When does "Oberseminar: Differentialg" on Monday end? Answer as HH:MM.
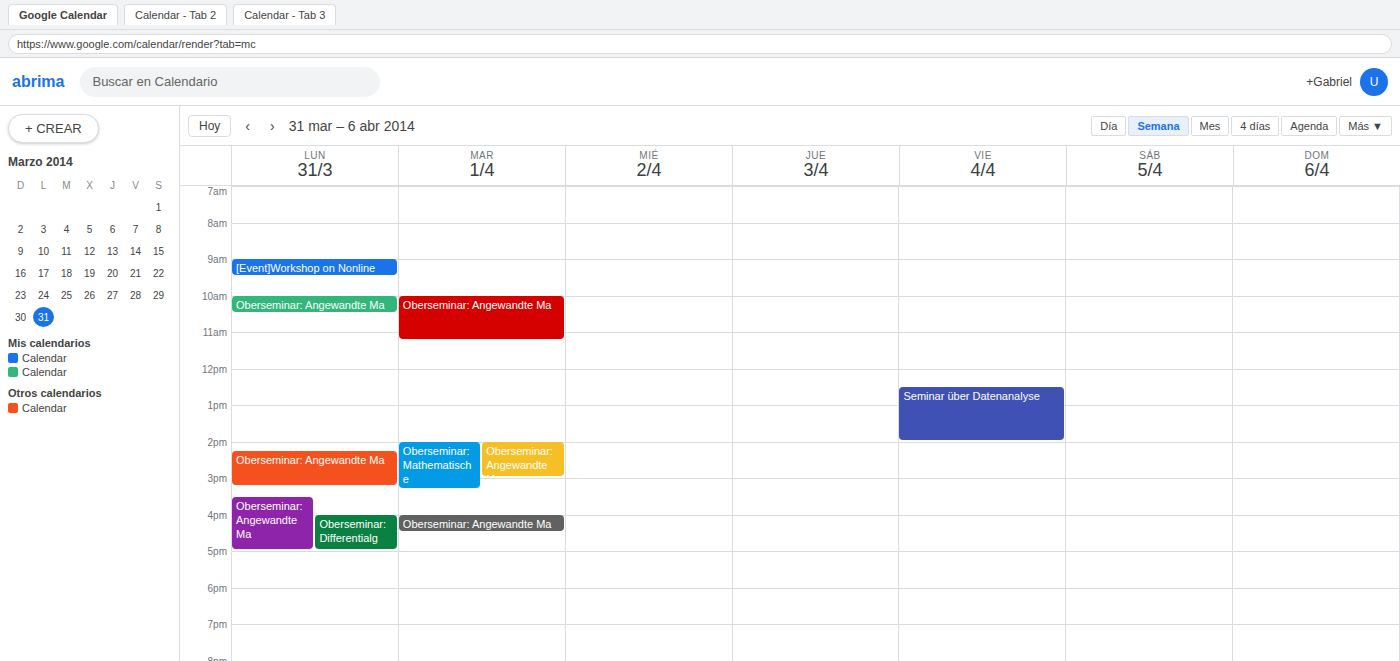
17:00